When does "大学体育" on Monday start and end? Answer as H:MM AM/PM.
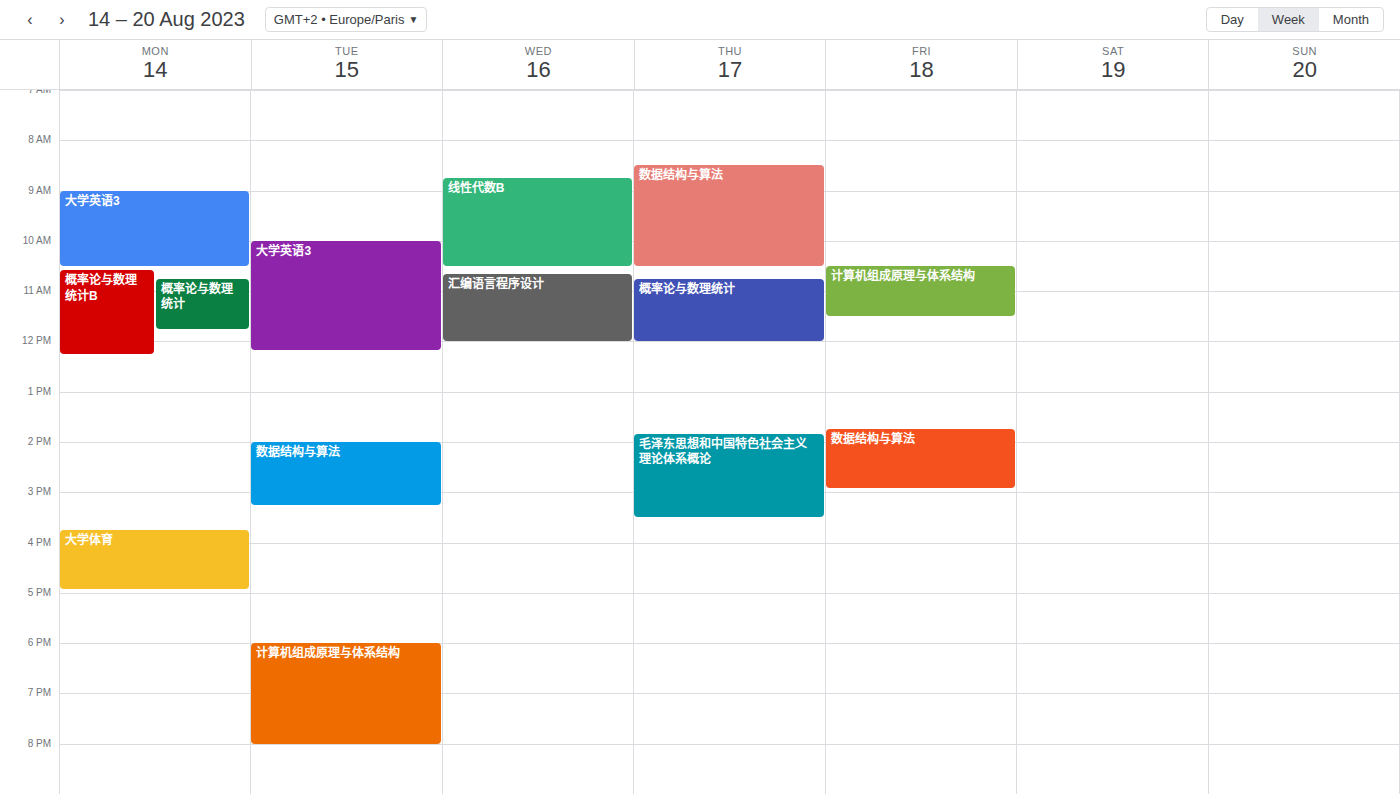
3:45 PM to 4:55 PM